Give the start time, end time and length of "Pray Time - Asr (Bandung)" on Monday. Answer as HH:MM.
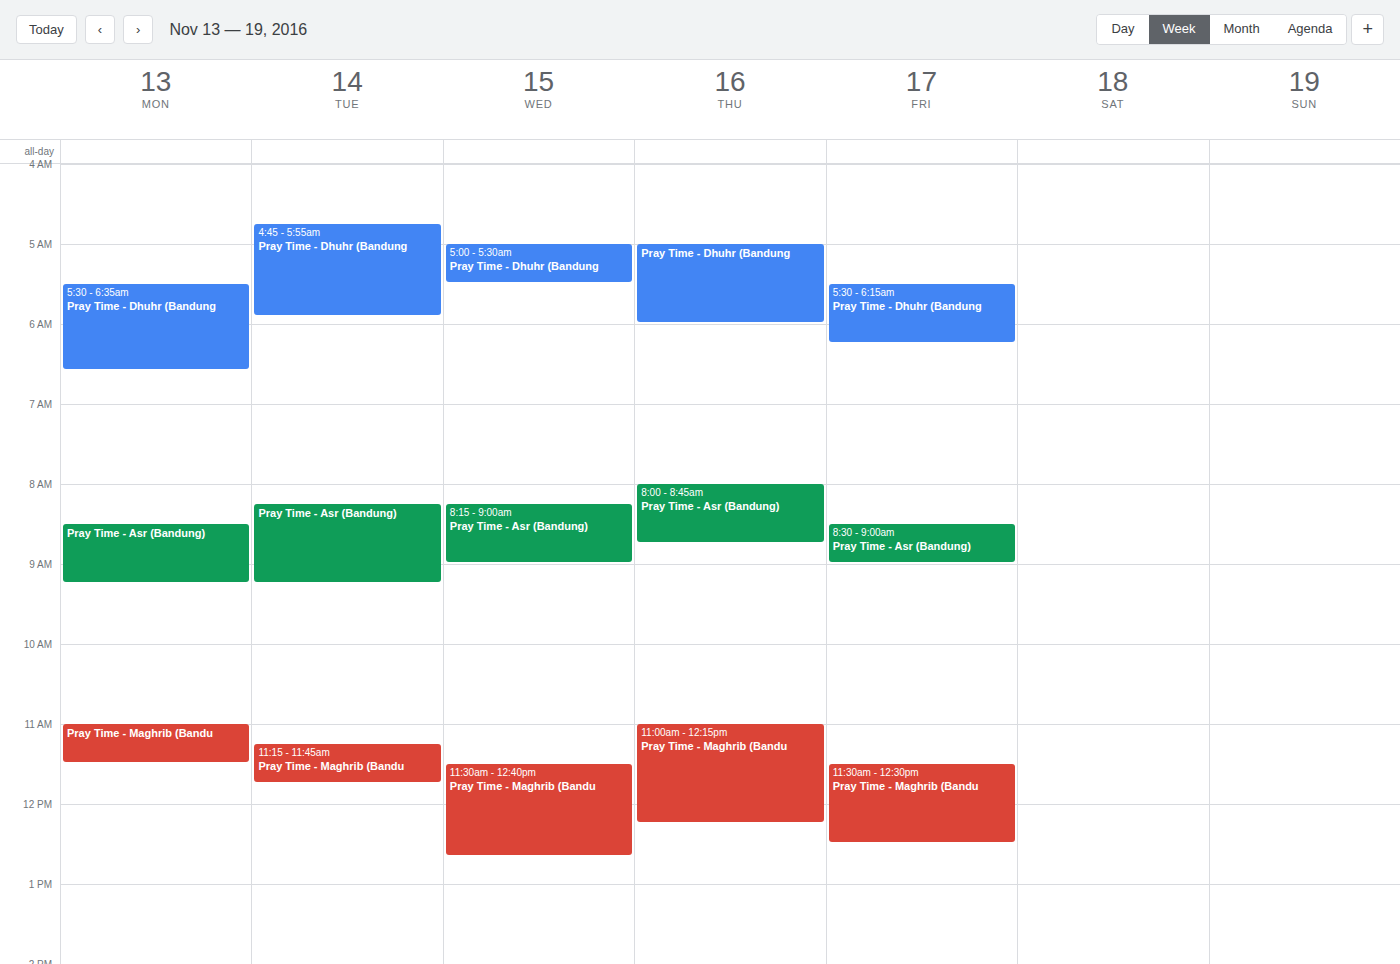
08:30 to 09:15, 45 minutes